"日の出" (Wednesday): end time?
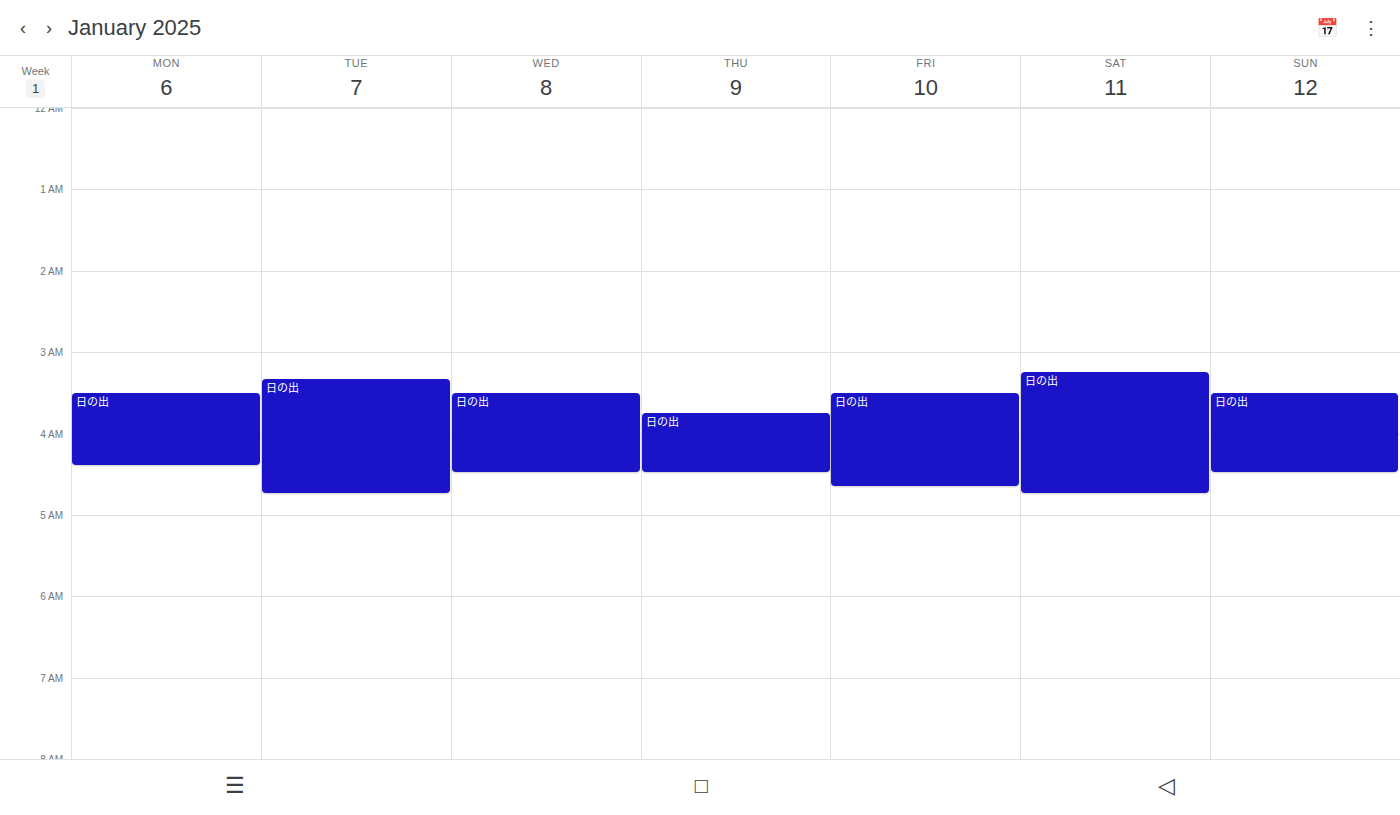
04:30